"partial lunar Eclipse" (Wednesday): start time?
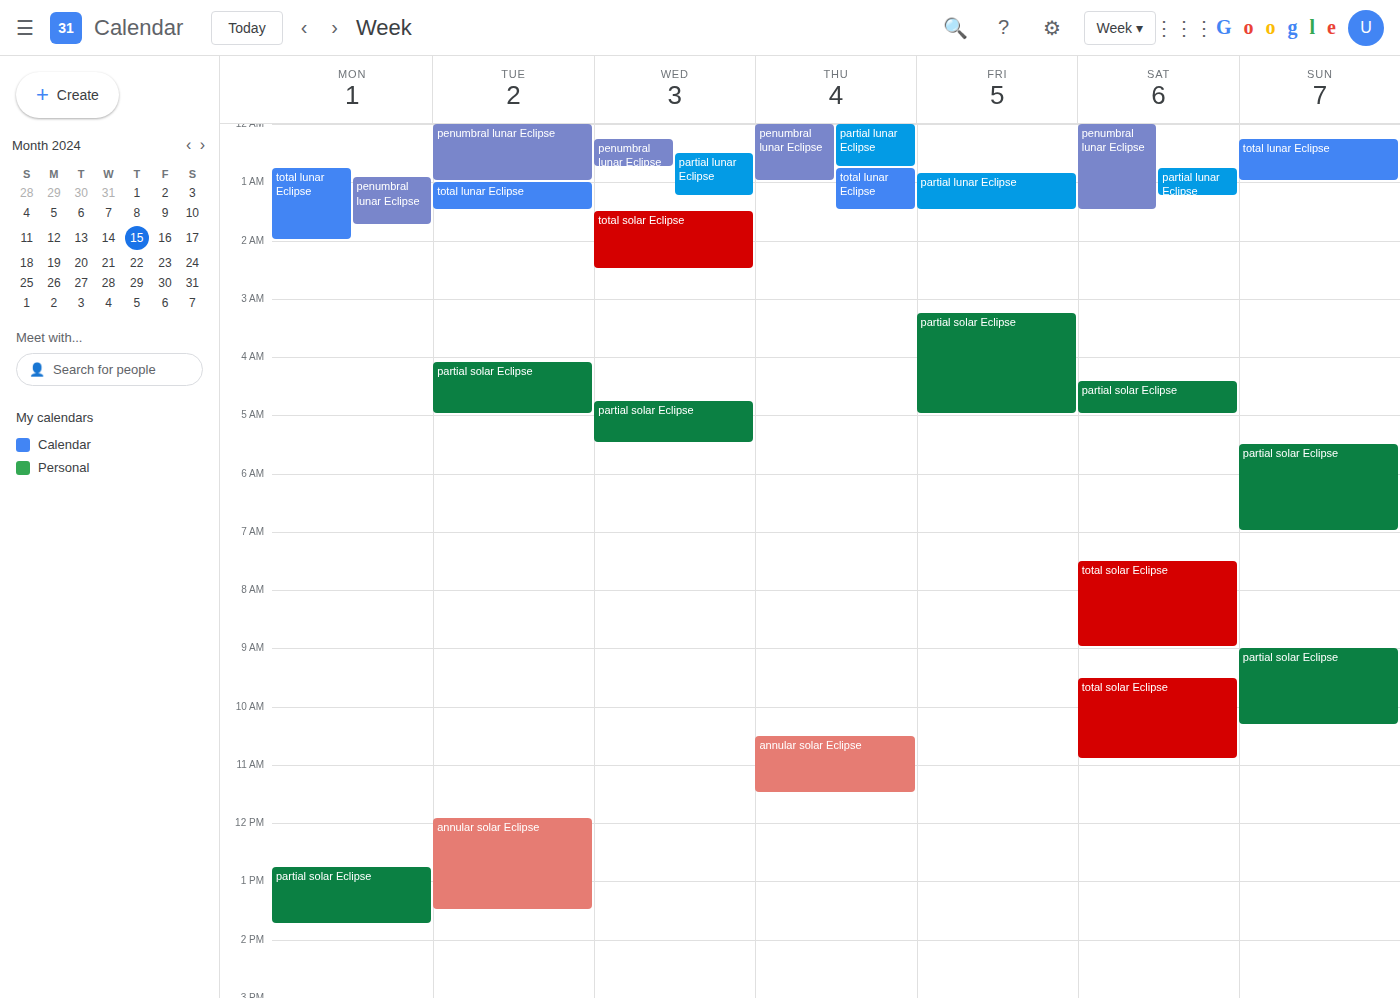
12:30 AM